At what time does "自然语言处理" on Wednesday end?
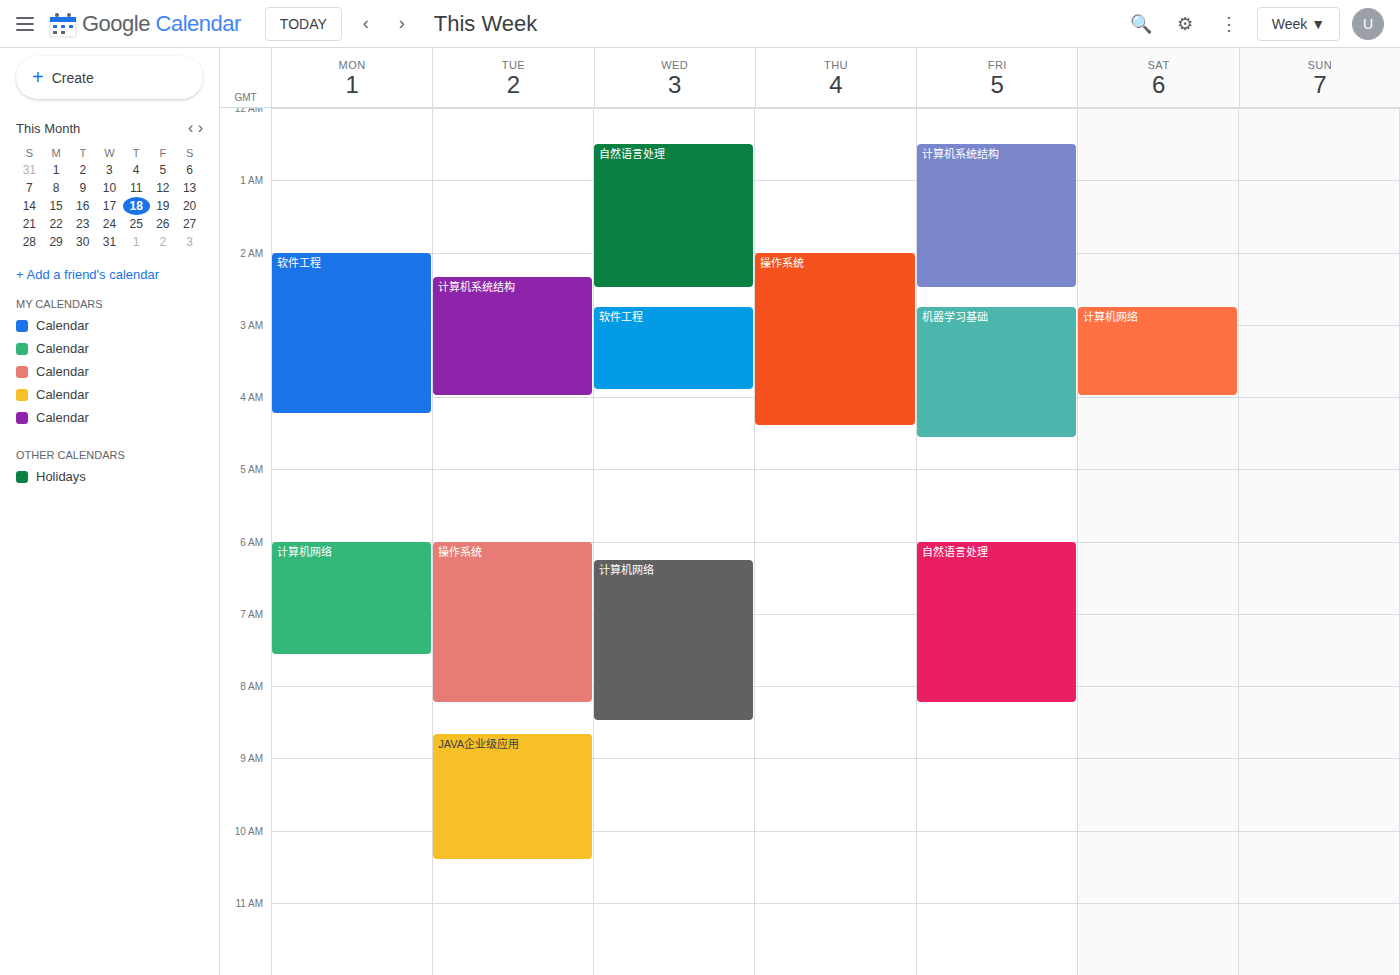
2:30 AM